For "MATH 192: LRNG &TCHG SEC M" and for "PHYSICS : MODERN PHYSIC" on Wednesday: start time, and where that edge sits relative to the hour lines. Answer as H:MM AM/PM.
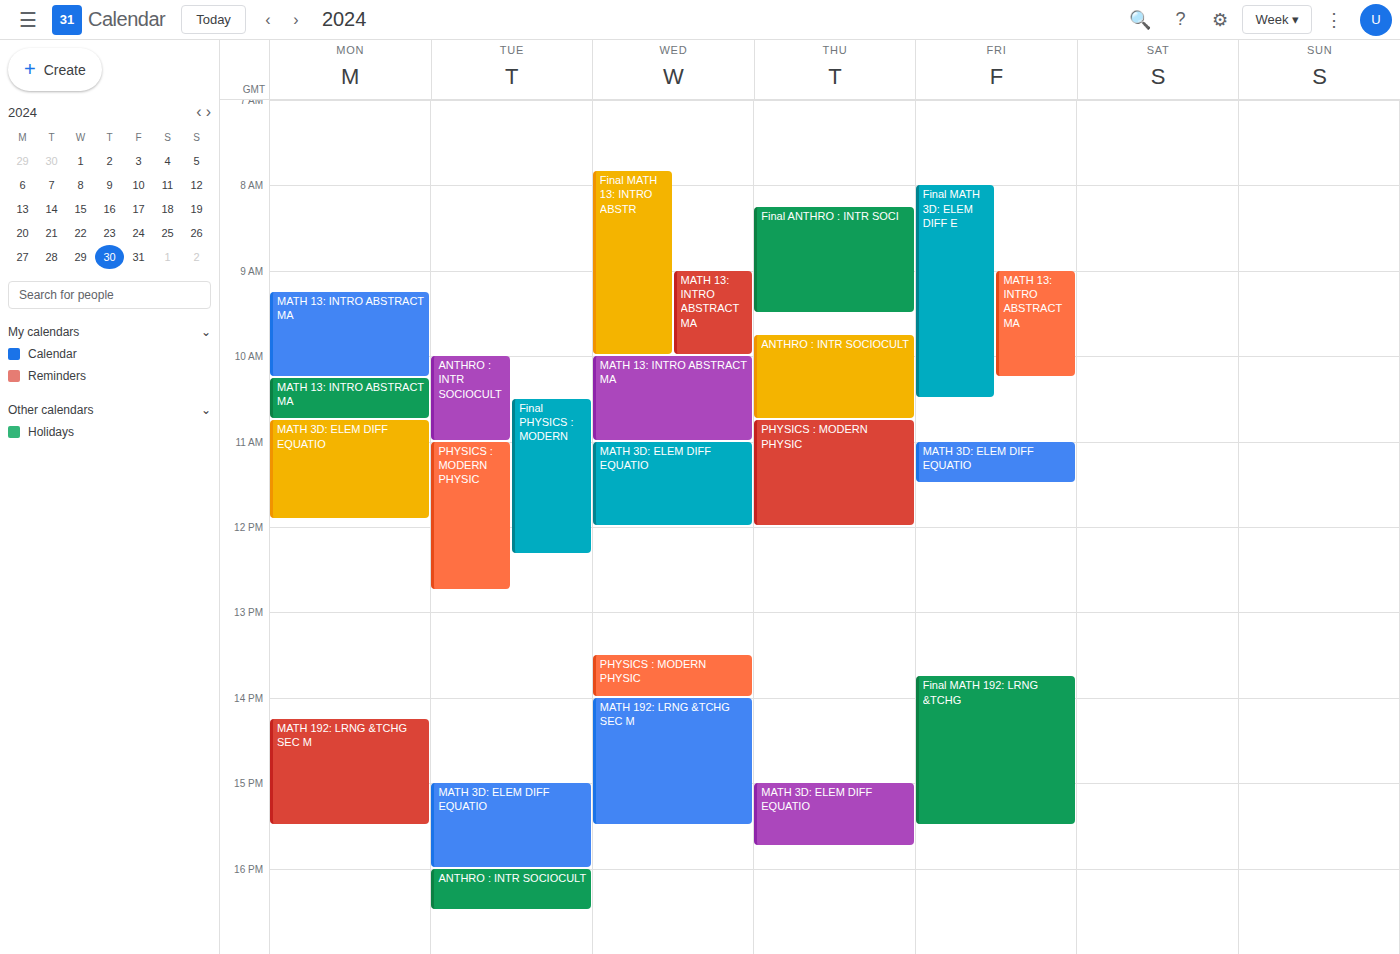
"MATH 192: LRNG &TCHG SEC M": 2:00 PM, exactly on the 2 PM line. "PHYSICS : MODERN PHYSIC": 1:30 PM, halfway between the 1 PM and 2 PM lines.